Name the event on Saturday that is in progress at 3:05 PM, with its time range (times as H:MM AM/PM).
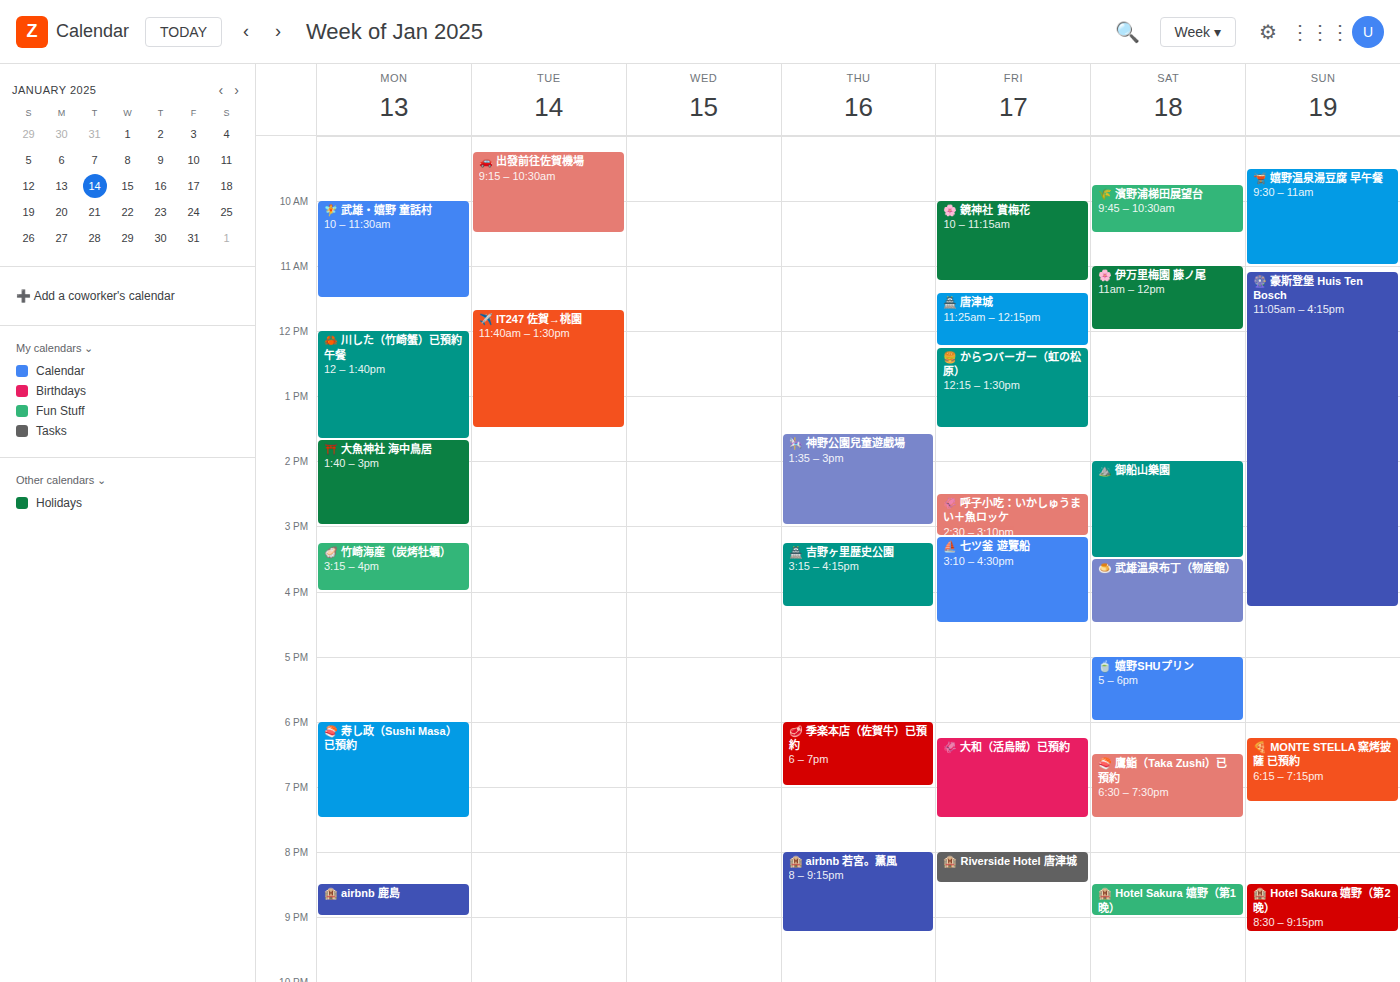
"⛰️ 御船山樂園", 2:00 PM to 3:30 PM